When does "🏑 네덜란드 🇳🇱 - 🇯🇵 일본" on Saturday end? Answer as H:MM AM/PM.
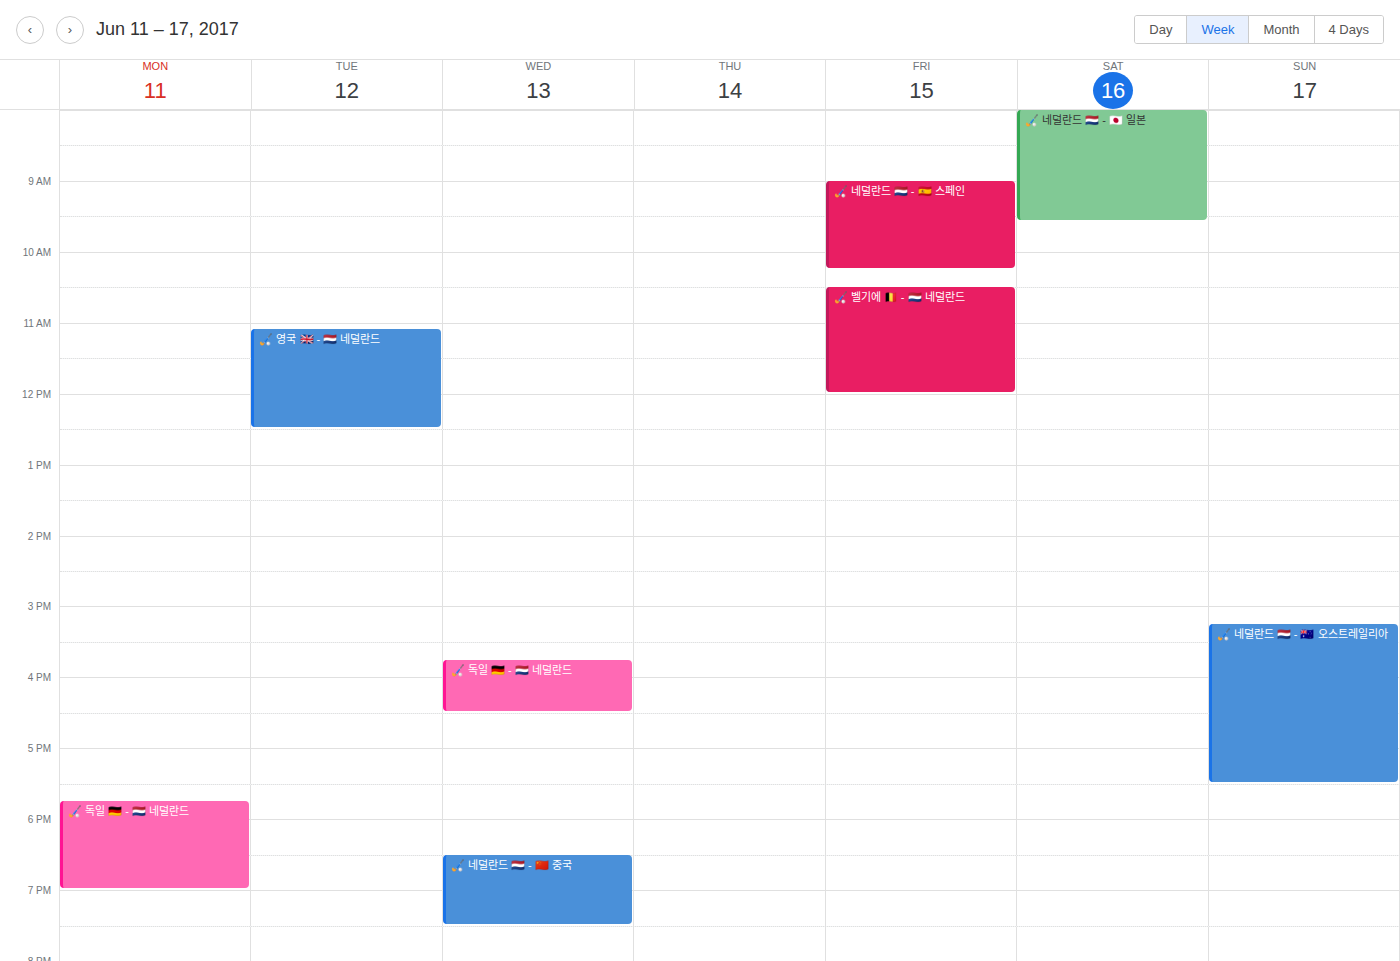
9:35 AM